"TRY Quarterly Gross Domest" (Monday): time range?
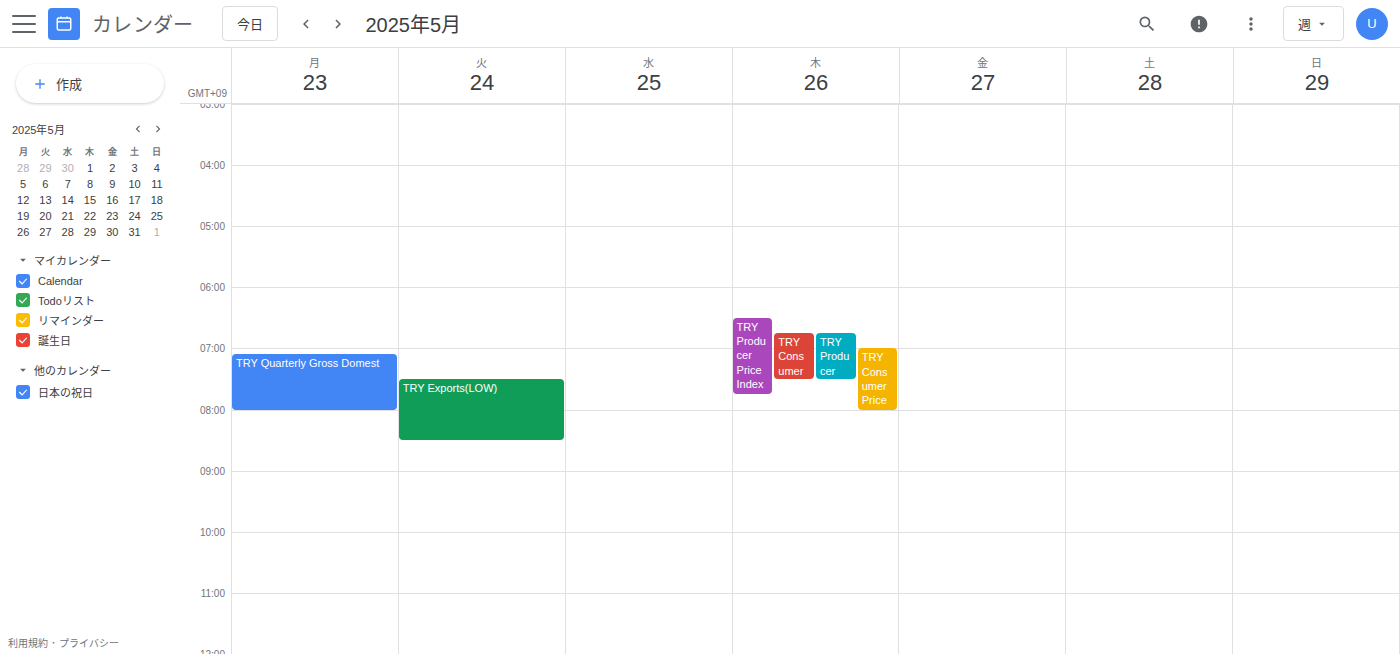
7:05 AM to 8:00 AM